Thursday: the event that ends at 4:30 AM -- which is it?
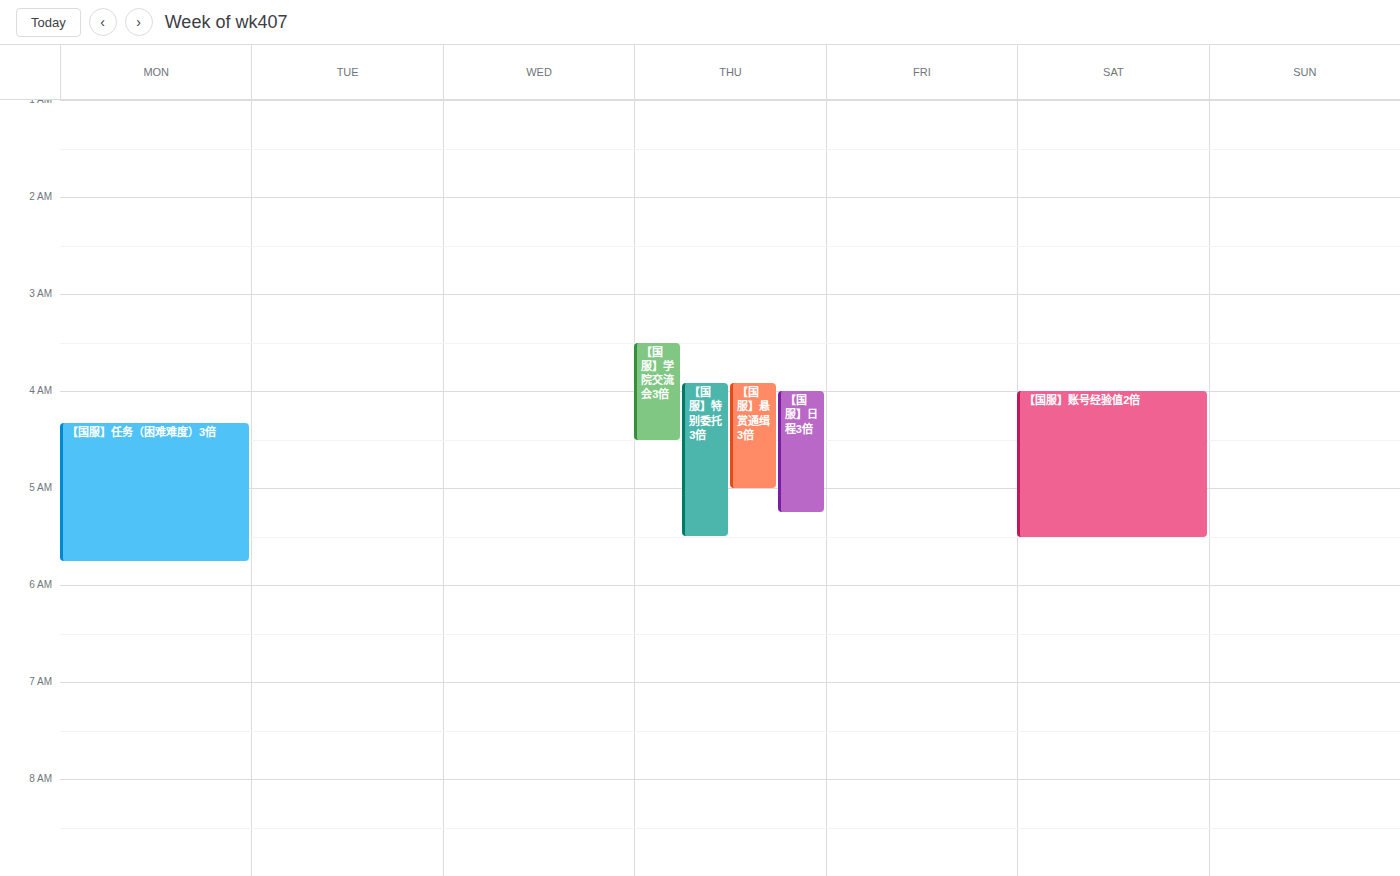
"【国服】学院交流会3倍"